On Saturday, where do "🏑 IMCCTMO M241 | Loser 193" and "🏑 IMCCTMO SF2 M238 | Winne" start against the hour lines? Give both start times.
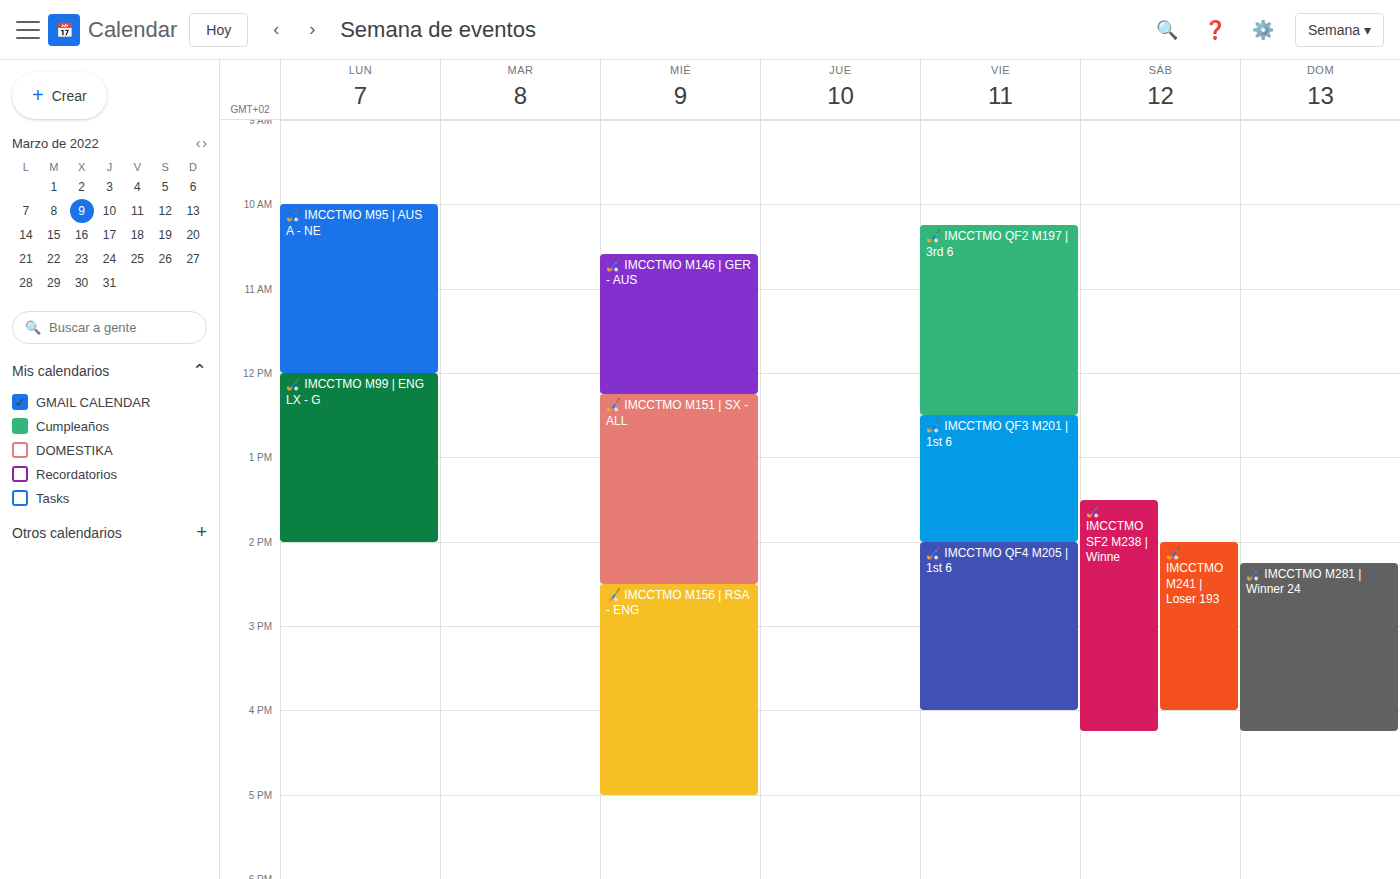
"🏑 IMCCTMO M241 | Loser 193": 2:00 PM, exactly on the 2 PM line. "🏑 IMCCTMO SF2 M238 | Winne": 1:30 PM, halfway between the 1 PM and 2 PM lines.